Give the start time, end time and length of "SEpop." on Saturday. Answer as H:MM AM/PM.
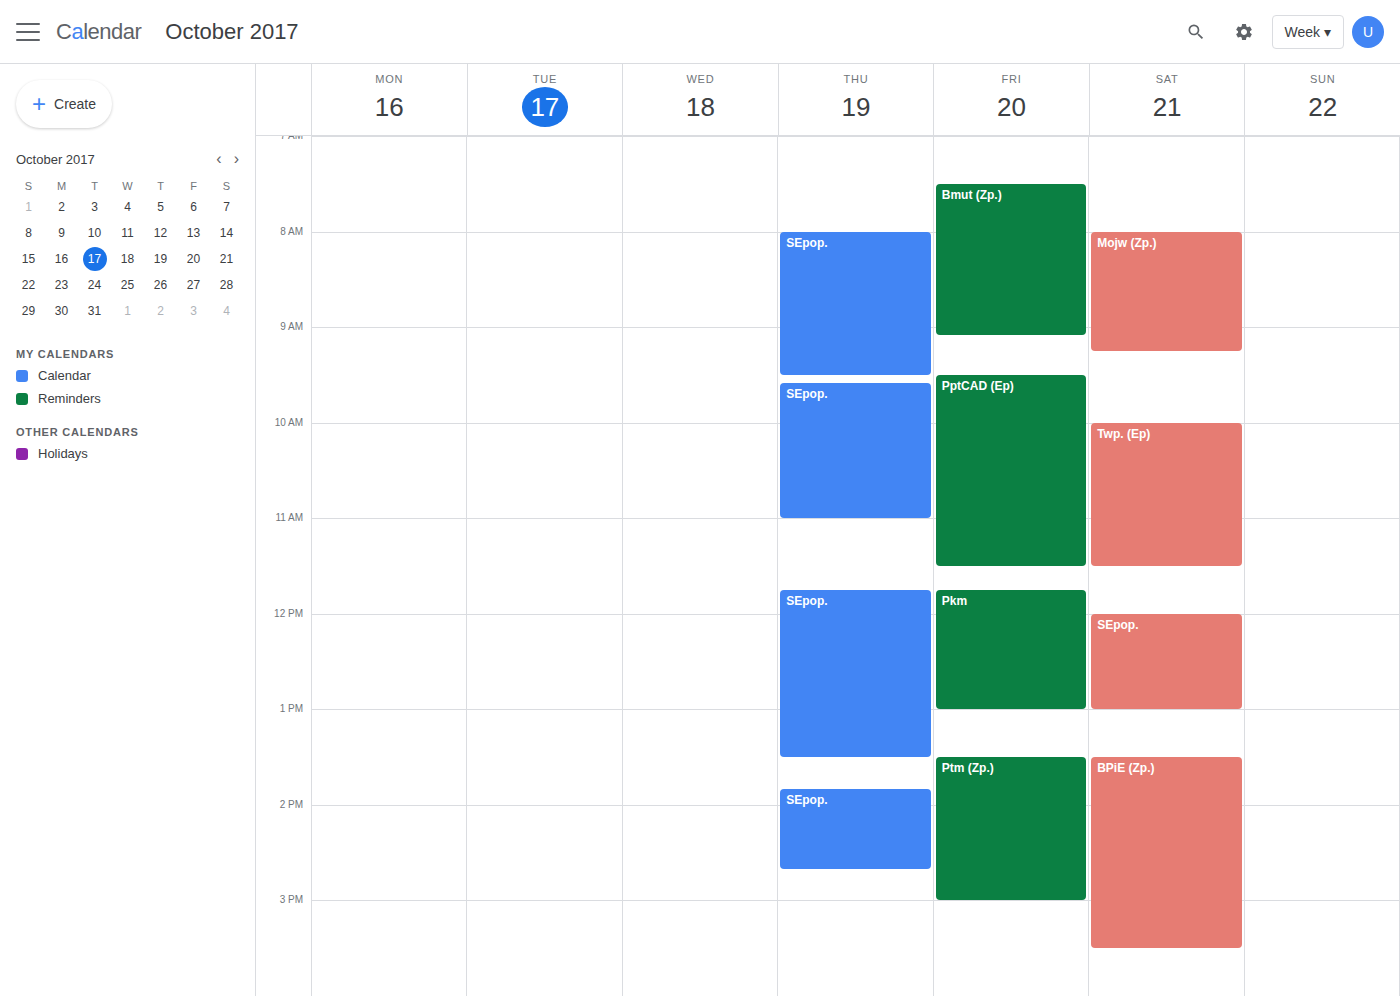
12:00 PM to 1:00 PM, 1 hour